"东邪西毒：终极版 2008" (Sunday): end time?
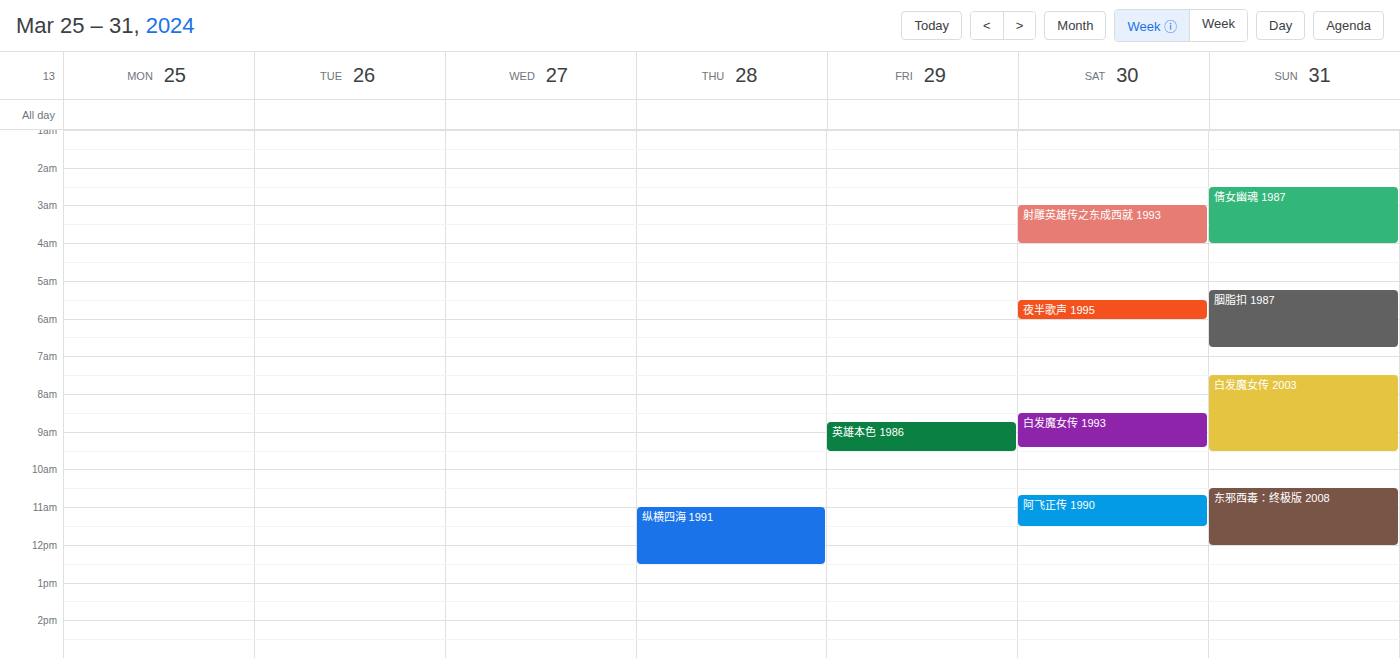
12:00